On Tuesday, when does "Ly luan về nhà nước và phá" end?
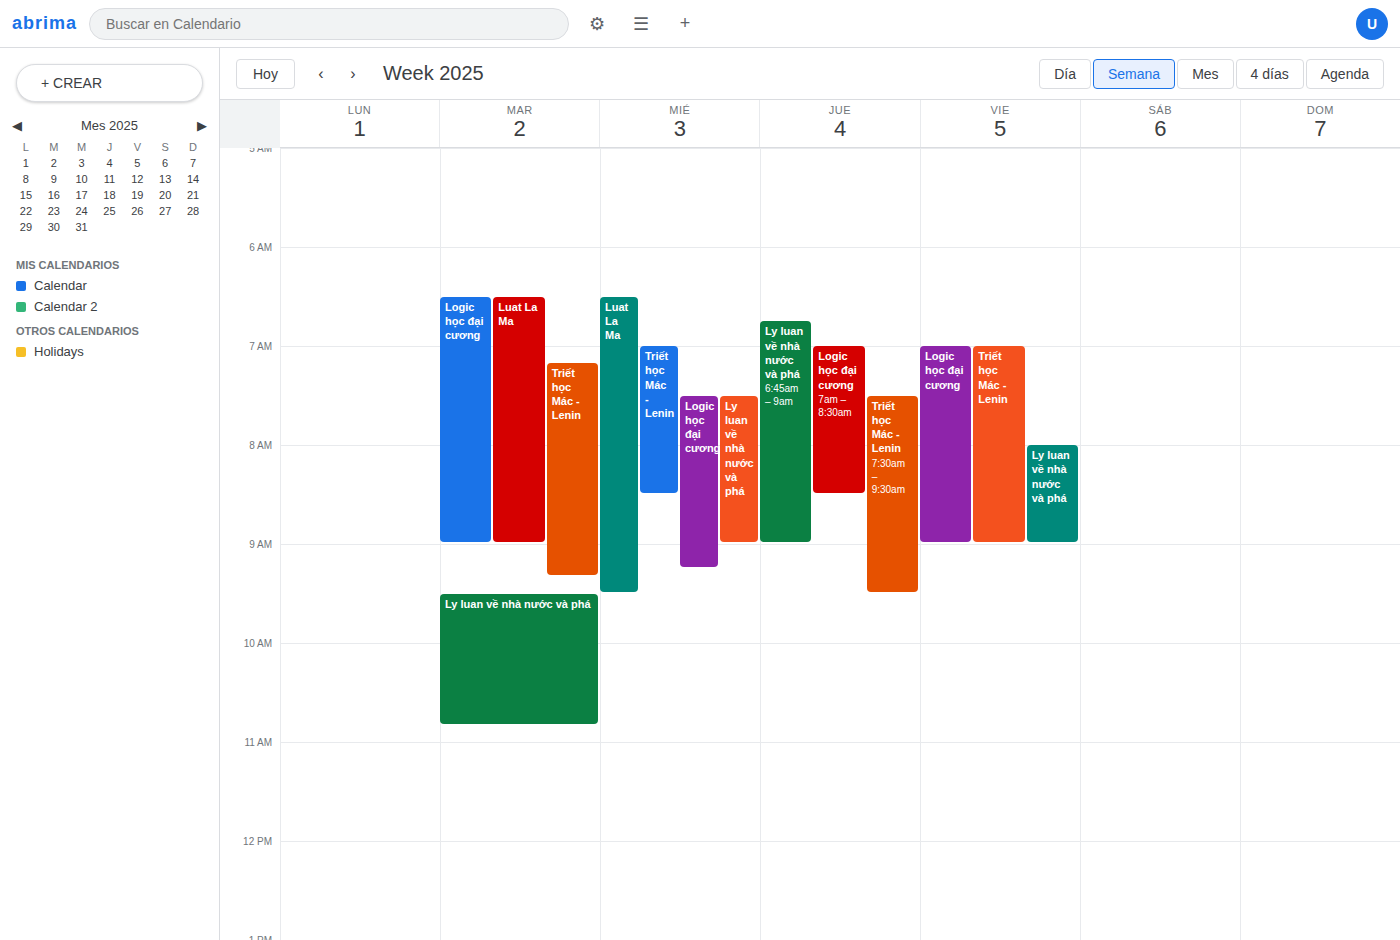
10:50 AM